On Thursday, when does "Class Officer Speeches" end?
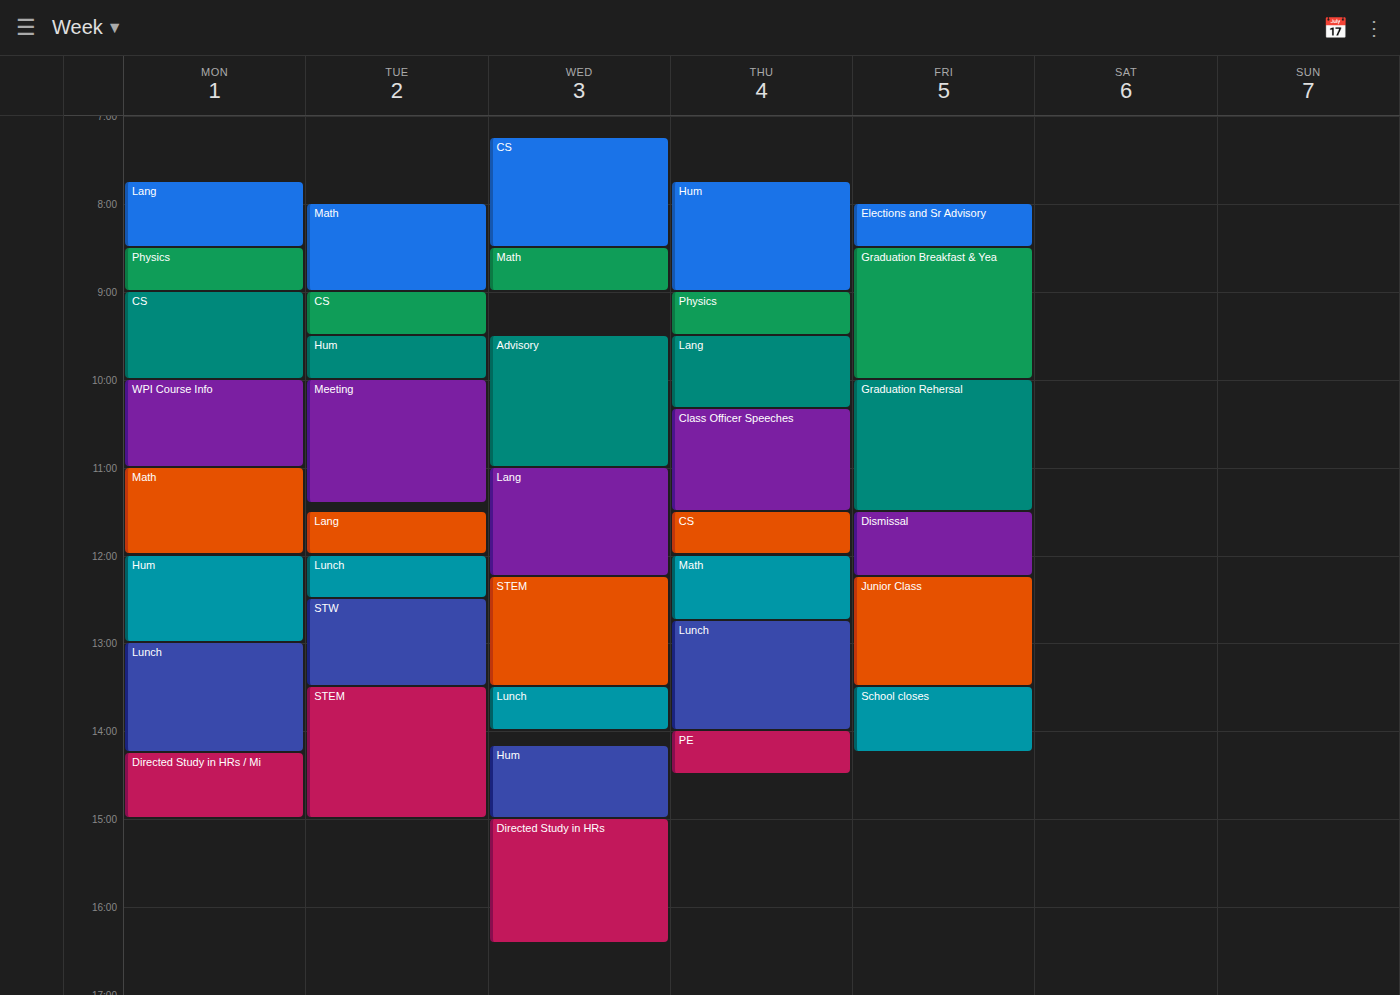
11:30